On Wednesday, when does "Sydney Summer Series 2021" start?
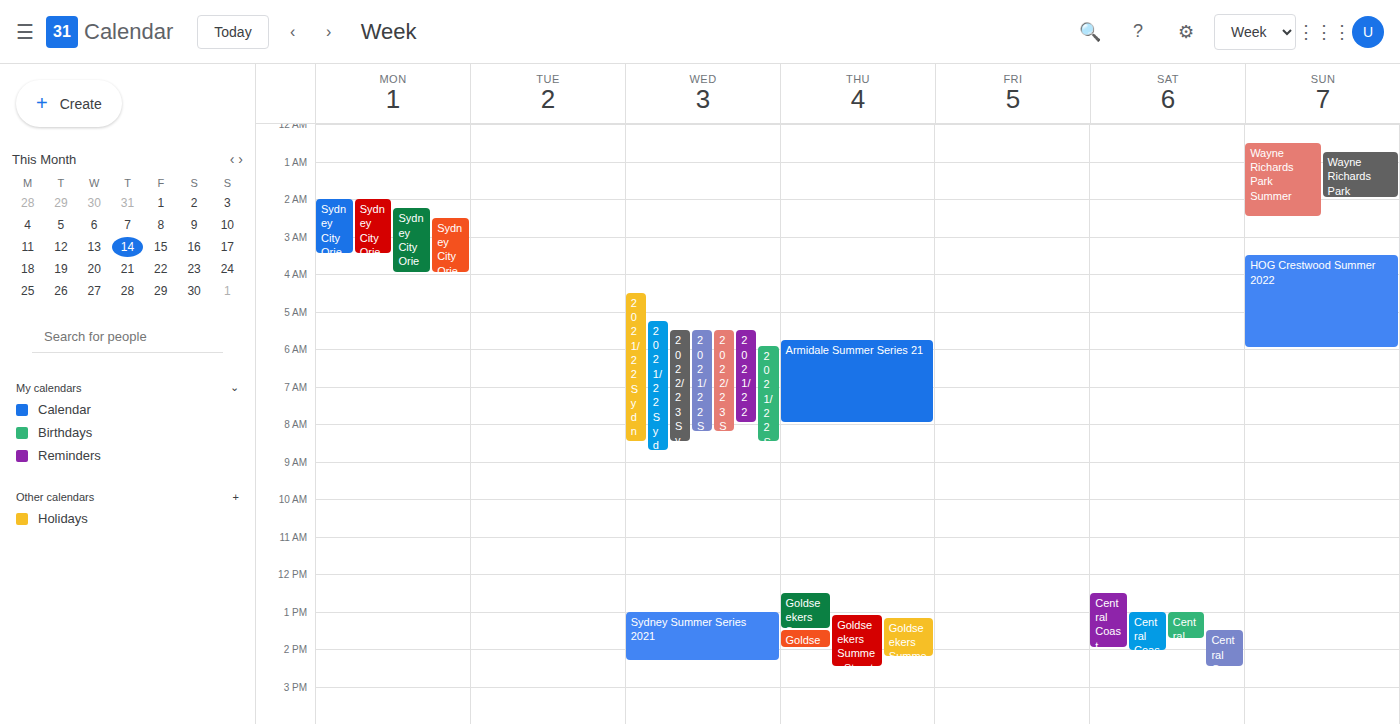
1:00 PM